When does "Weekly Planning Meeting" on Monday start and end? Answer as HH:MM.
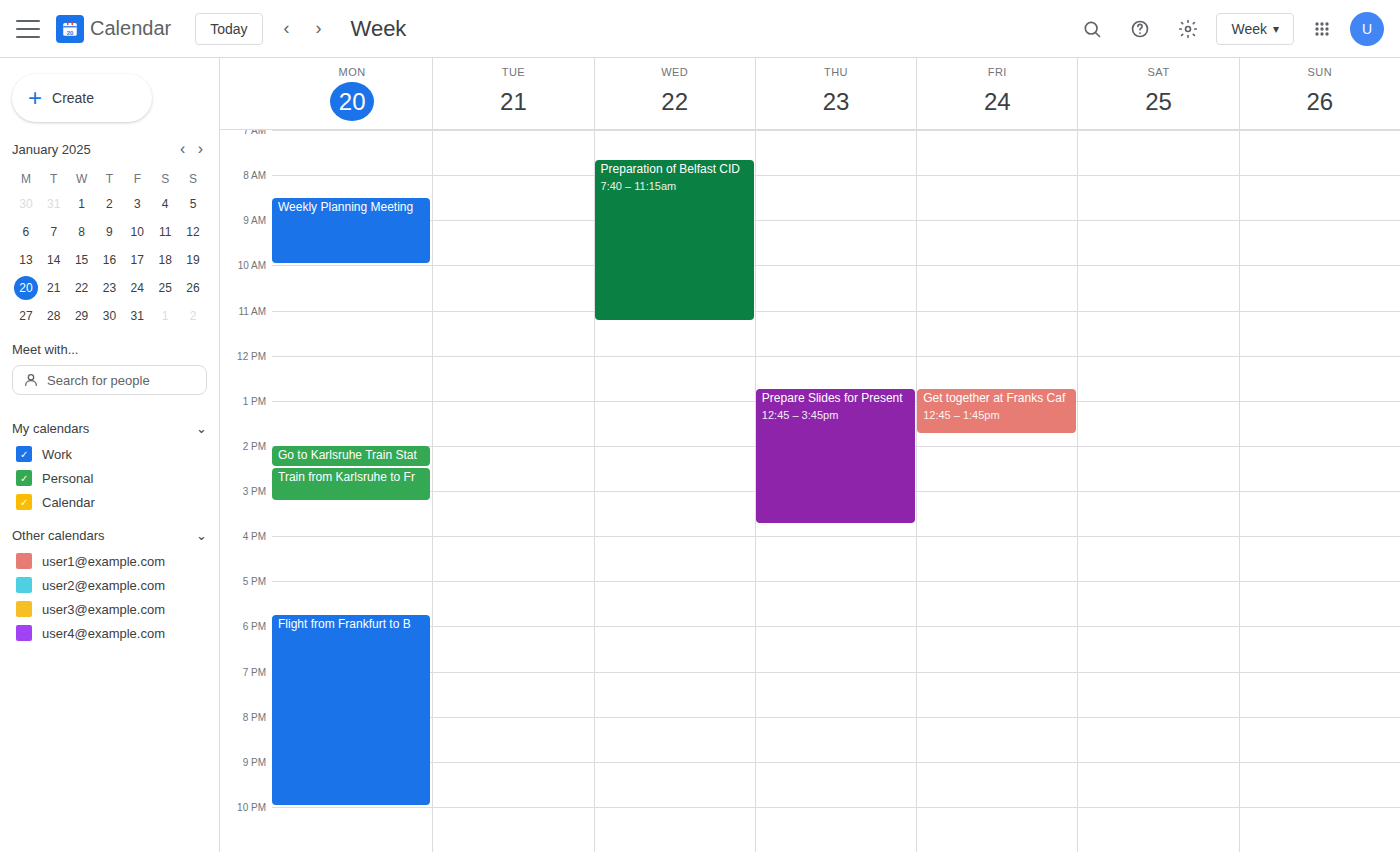
08:30 to 10:00